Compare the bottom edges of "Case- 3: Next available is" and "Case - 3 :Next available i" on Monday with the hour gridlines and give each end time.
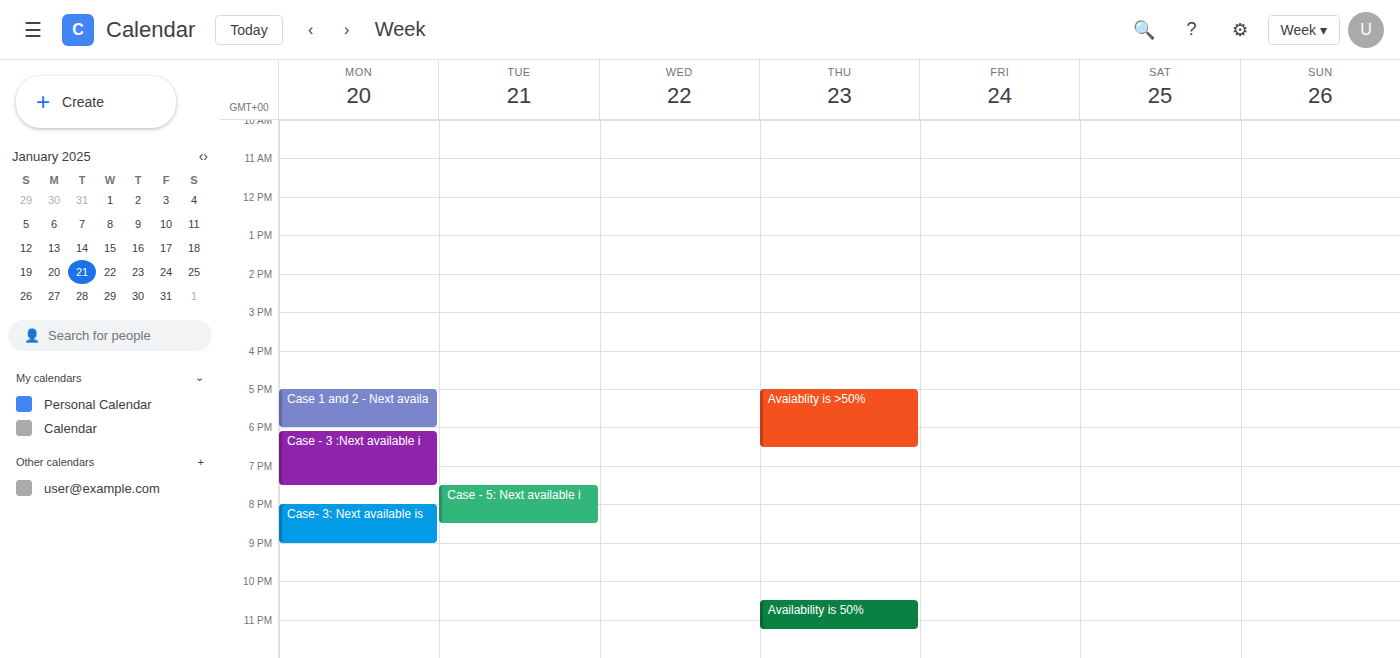
"Case- 3: Next available is": 9:00 PM, exactly on the 9 PM line. "Case - 3 :Next available i": 7:30 PM, halfway between the 7 PM and 8 PM lines.